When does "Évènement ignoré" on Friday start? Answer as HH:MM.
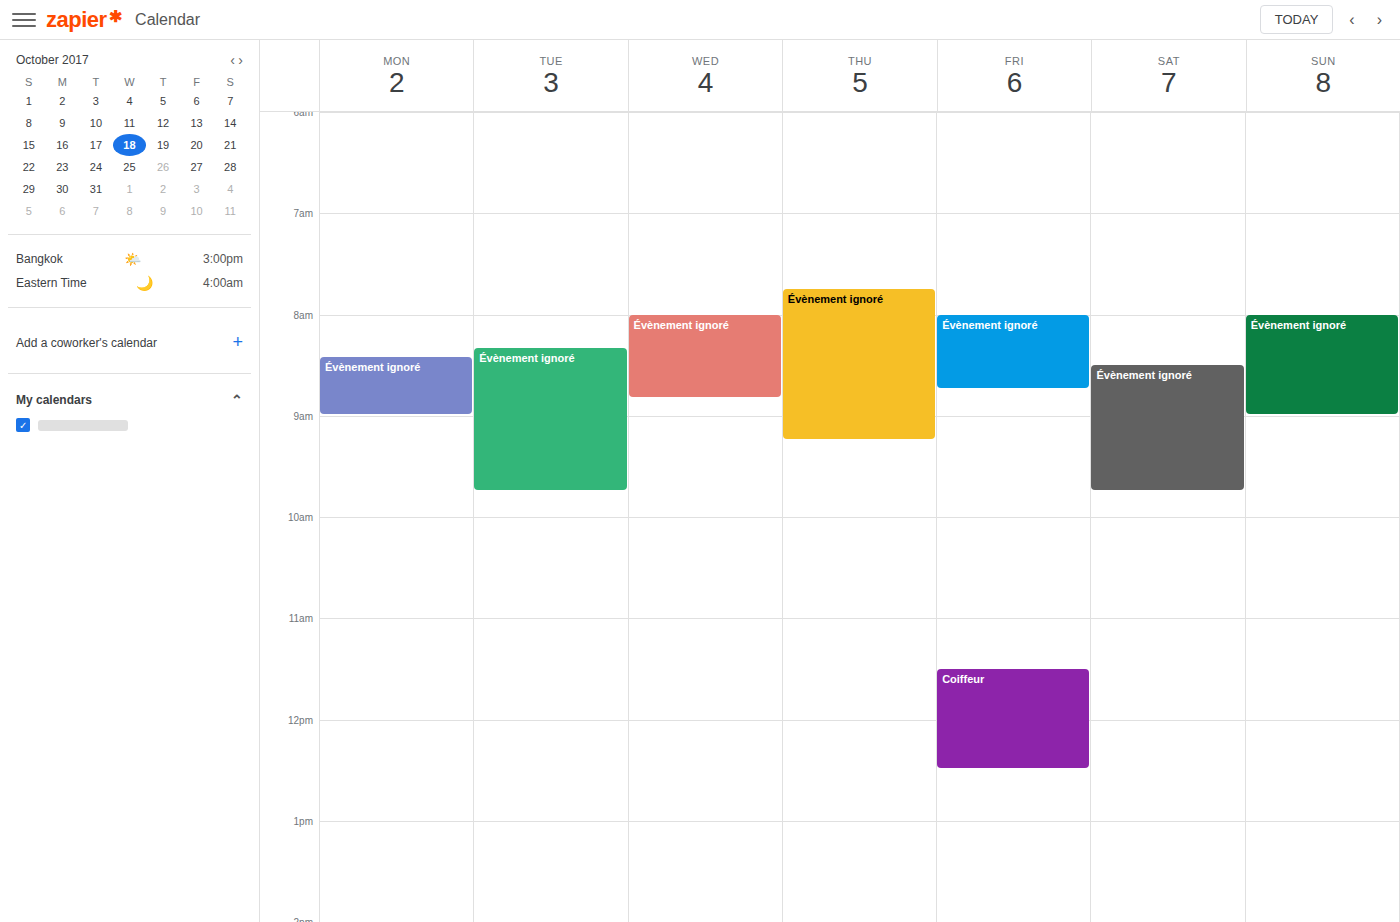
08:00